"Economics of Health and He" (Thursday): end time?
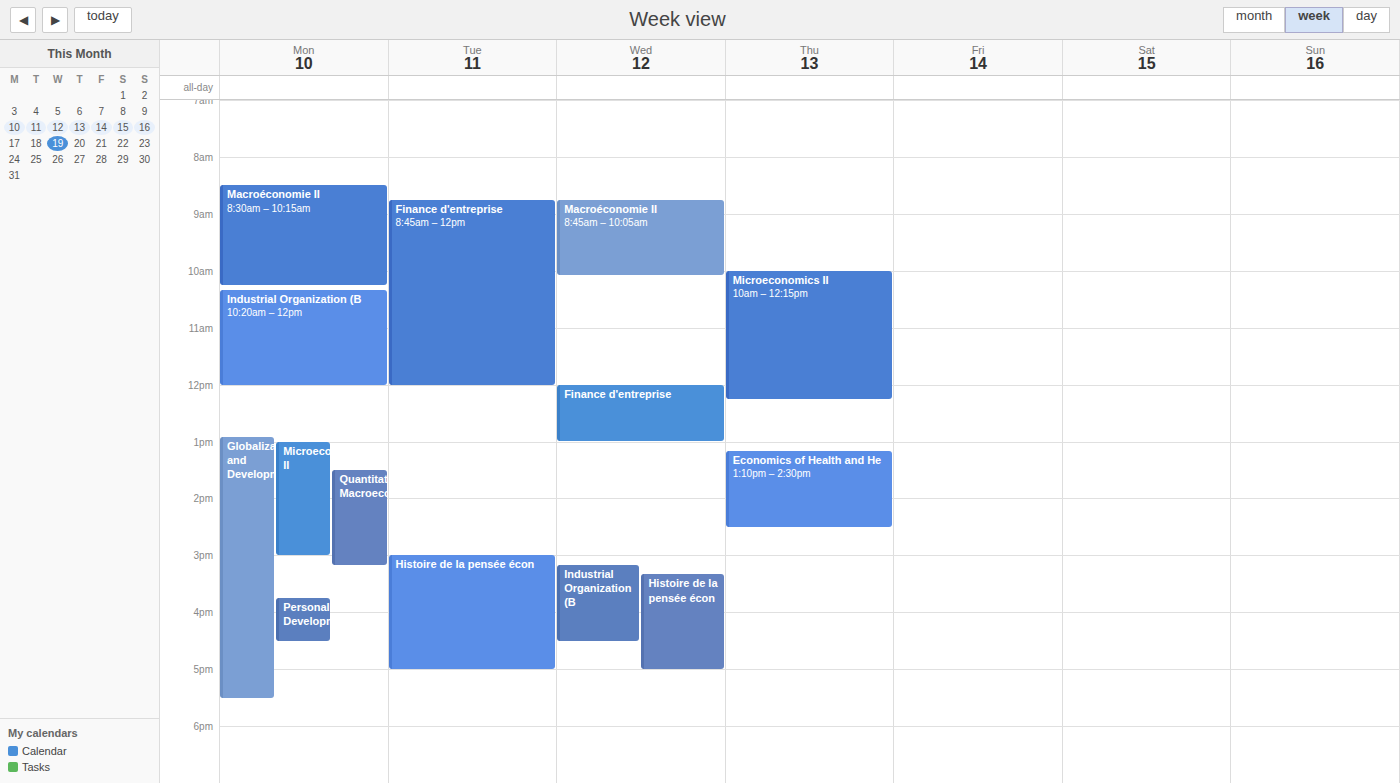
2:30 PM